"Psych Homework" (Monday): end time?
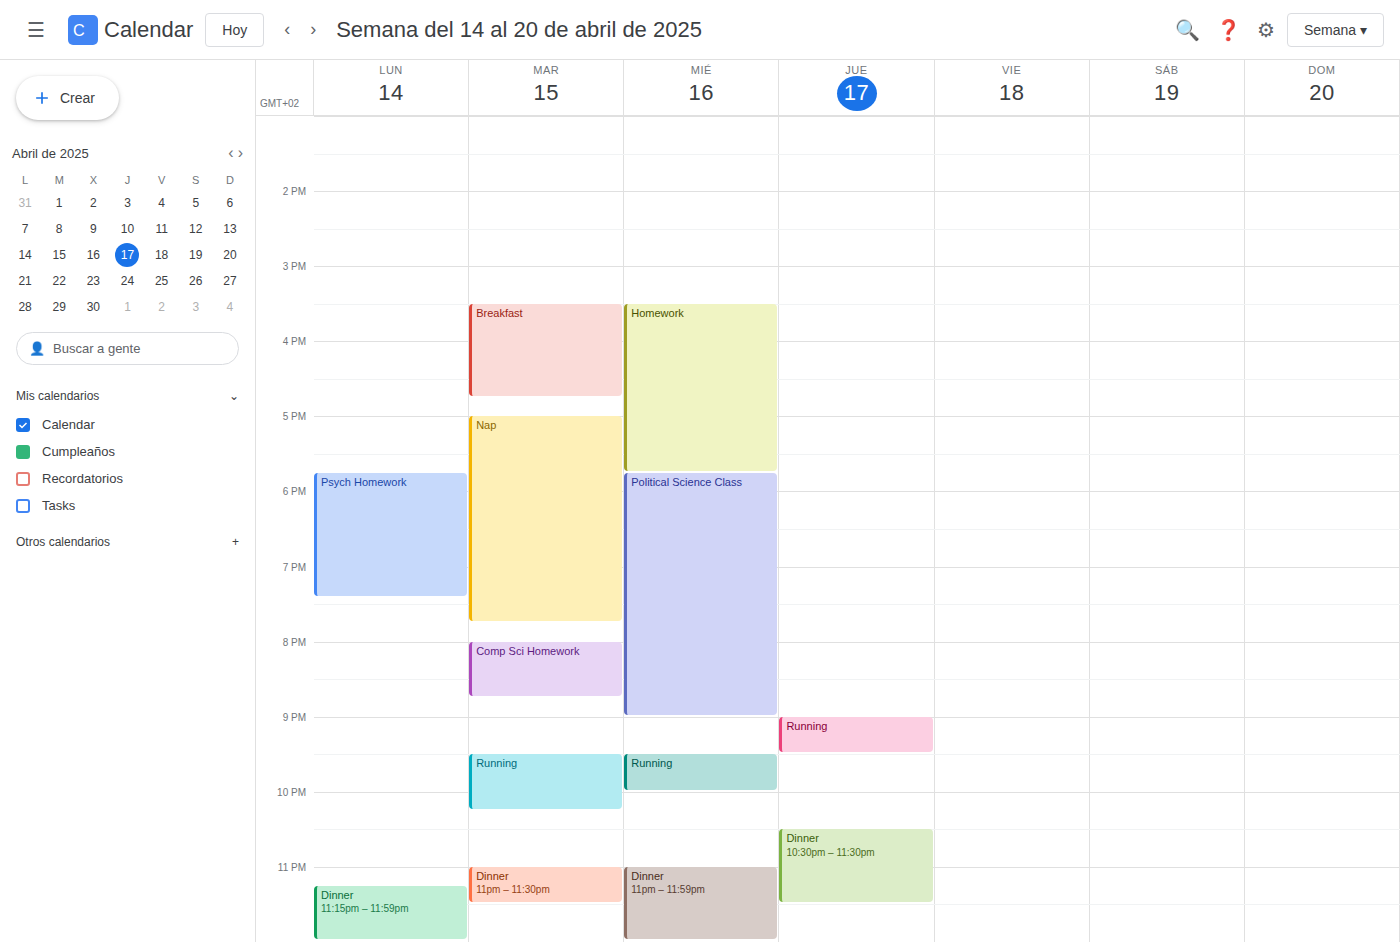
7:25 PM